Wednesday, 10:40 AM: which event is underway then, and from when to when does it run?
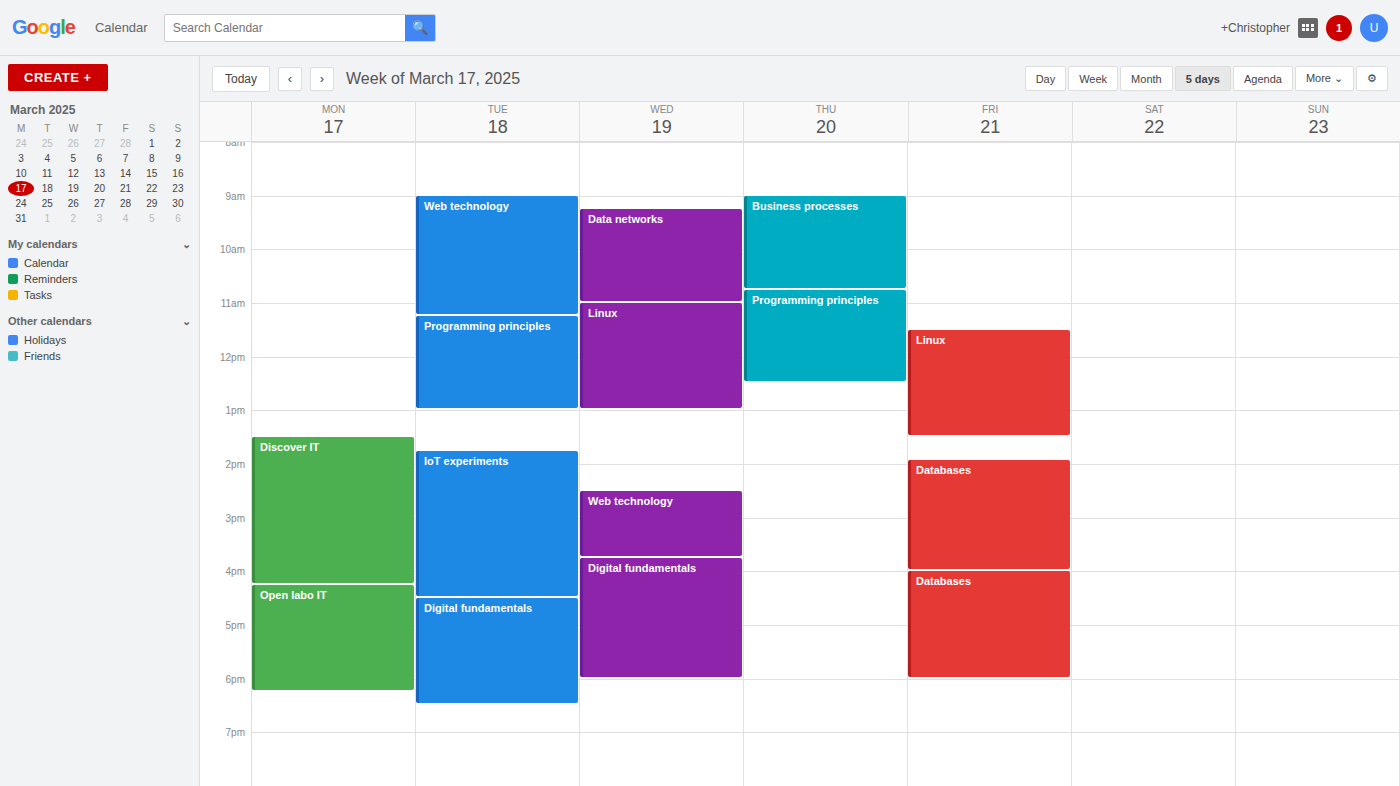
"Data networks", 9:15 AM to 11:00 AM